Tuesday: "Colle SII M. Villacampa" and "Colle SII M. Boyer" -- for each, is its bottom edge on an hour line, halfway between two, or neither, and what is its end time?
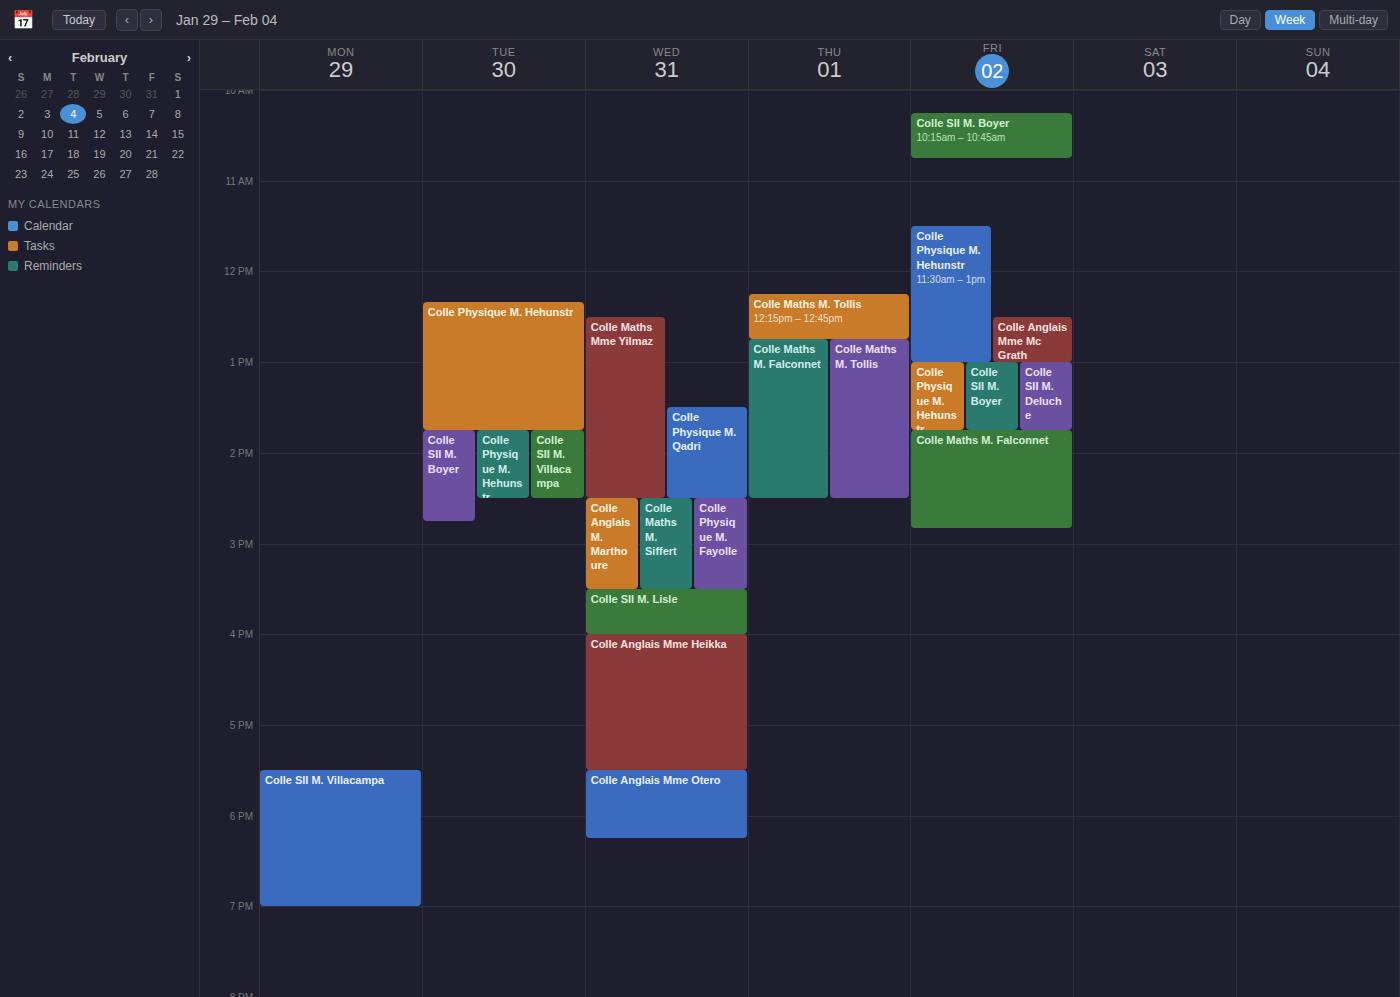
"Colle SII M. Villacampa": 2:30 PM, halfway between the 2 PM and 3 PM lines. "Colle SII M. Boyer": 2:45 PM, neither: three quarters of the way from the 2 PM line to the 3 PM line.